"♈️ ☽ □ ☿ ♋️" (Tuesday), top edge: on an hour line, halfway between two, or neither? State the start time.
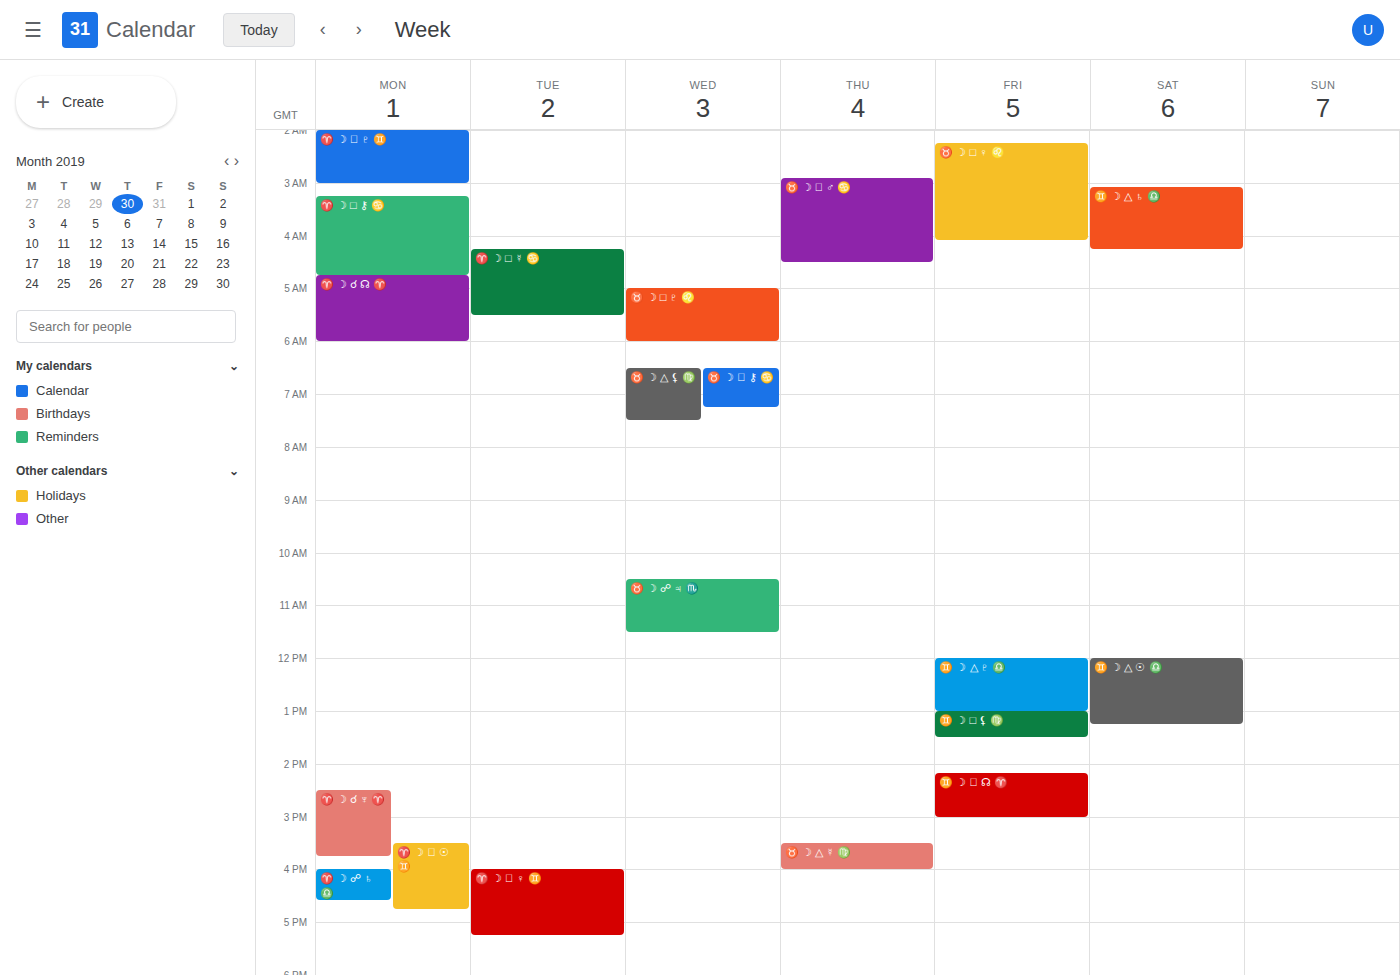
4:15 AM -- neither: a quarter of the way from the 4 AM line to the 5 AM line.